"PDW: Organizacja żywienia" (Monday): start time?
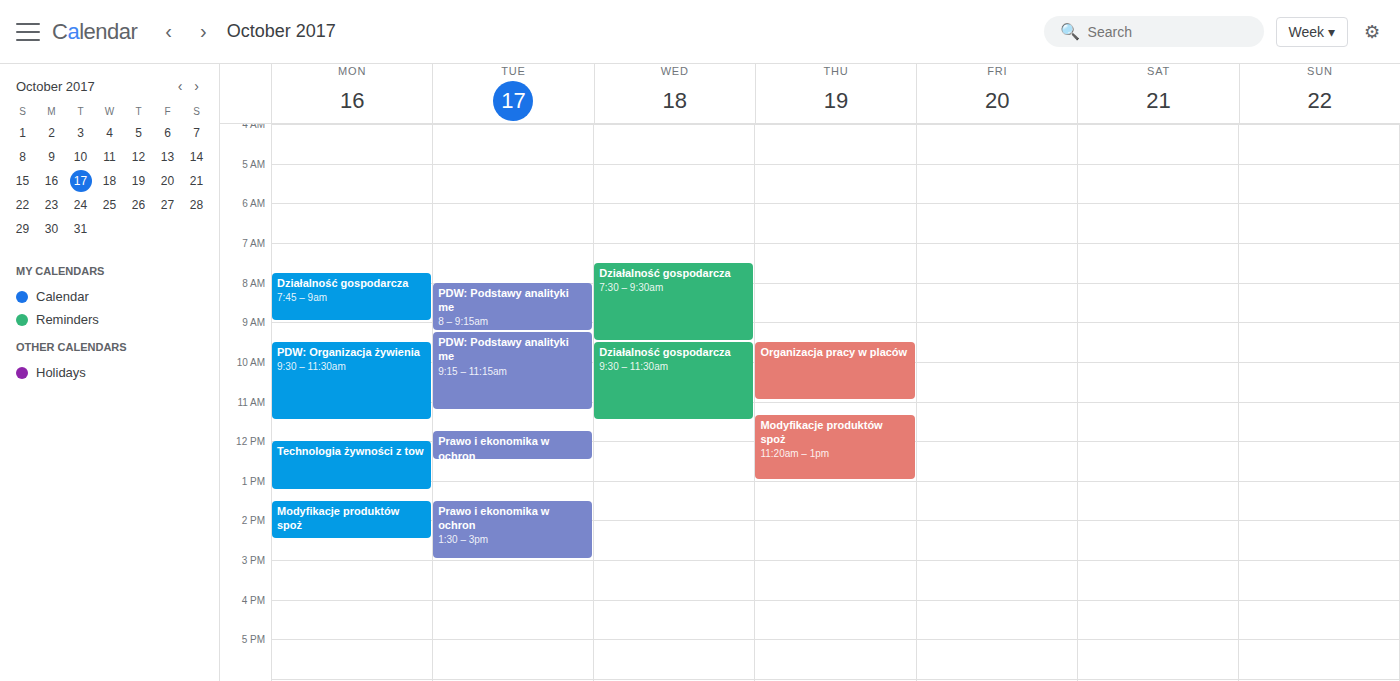
9:30 AM